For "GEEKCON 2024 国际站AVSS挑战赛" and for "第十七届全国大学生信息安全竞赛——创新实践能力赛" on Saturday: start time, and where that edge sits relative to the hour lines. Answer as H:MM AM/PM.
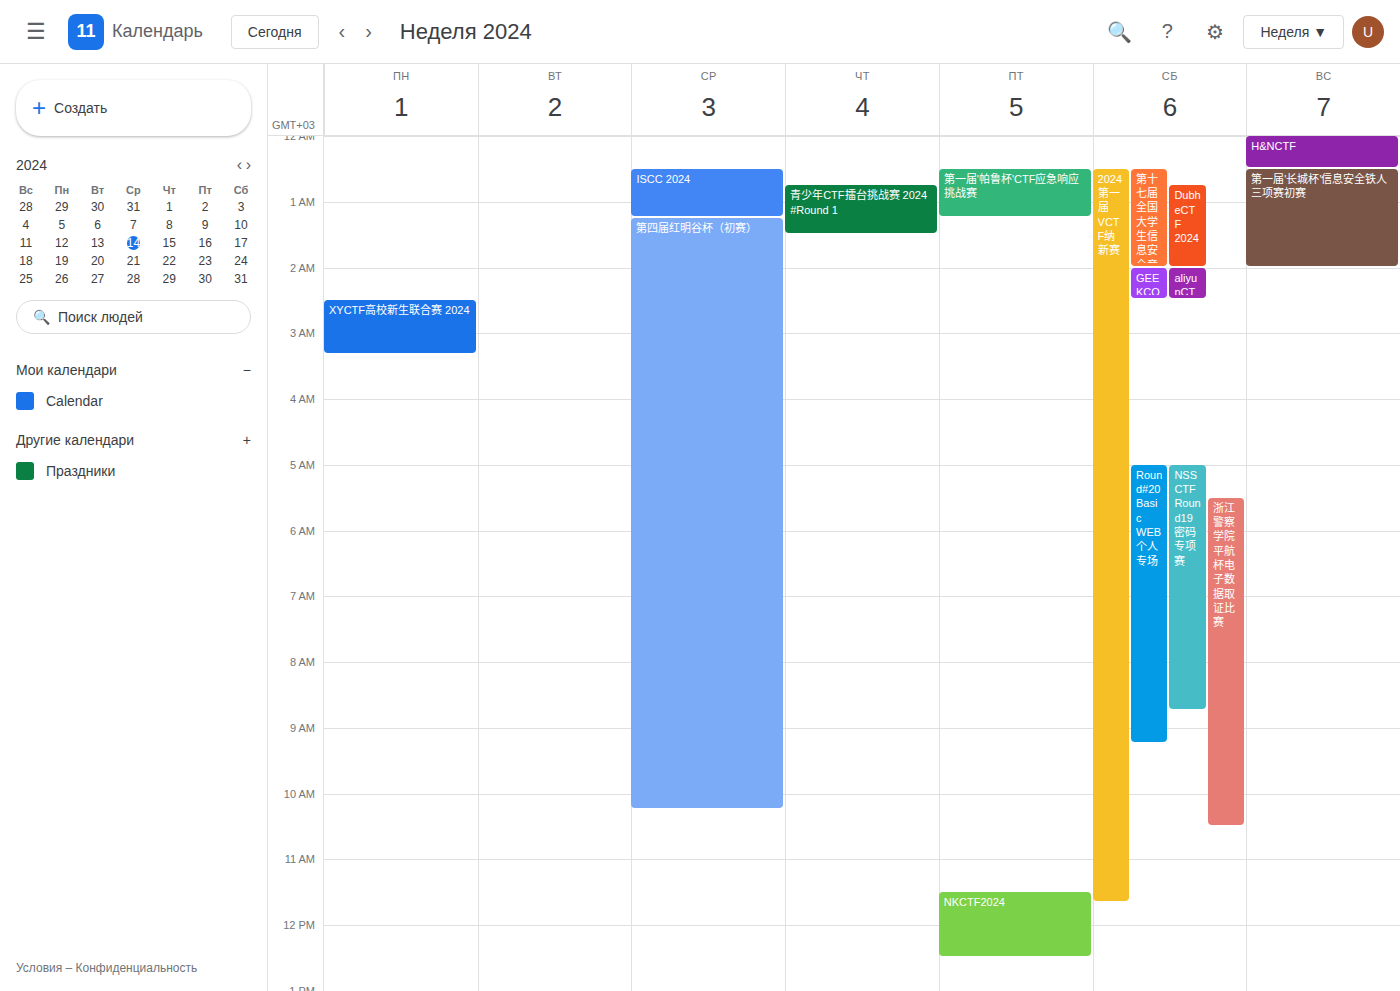
"GEEKCON 2024 国际站AVSS挑战赛": 2:00 AM, exactly on the 2 AM line. "第十七届全国大学生信息安全竞赛——创新实践能力赛": 12:30 AM, halfway between the 12 AM and 1 AM lines.